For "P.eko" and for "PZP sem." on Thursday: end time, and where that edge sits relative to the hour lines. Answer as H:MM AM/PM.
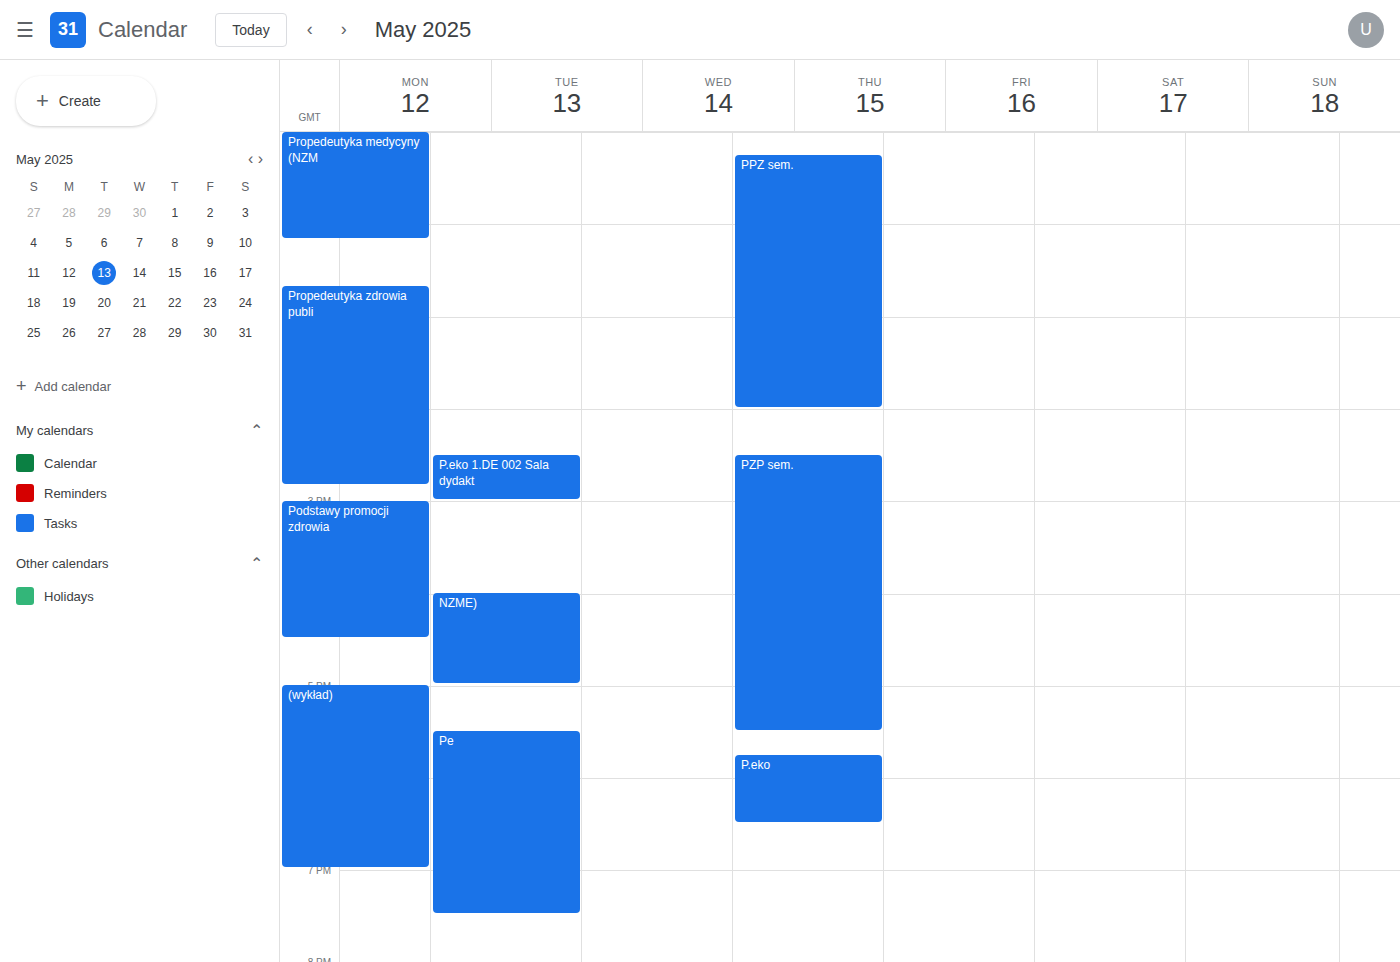
"P.eko": 6:30 PM, halfway between the 6 PM and 7 PM lines. "PZP sem.": 5:30 PM, halfway between the 5 PM and 6 PM lines.